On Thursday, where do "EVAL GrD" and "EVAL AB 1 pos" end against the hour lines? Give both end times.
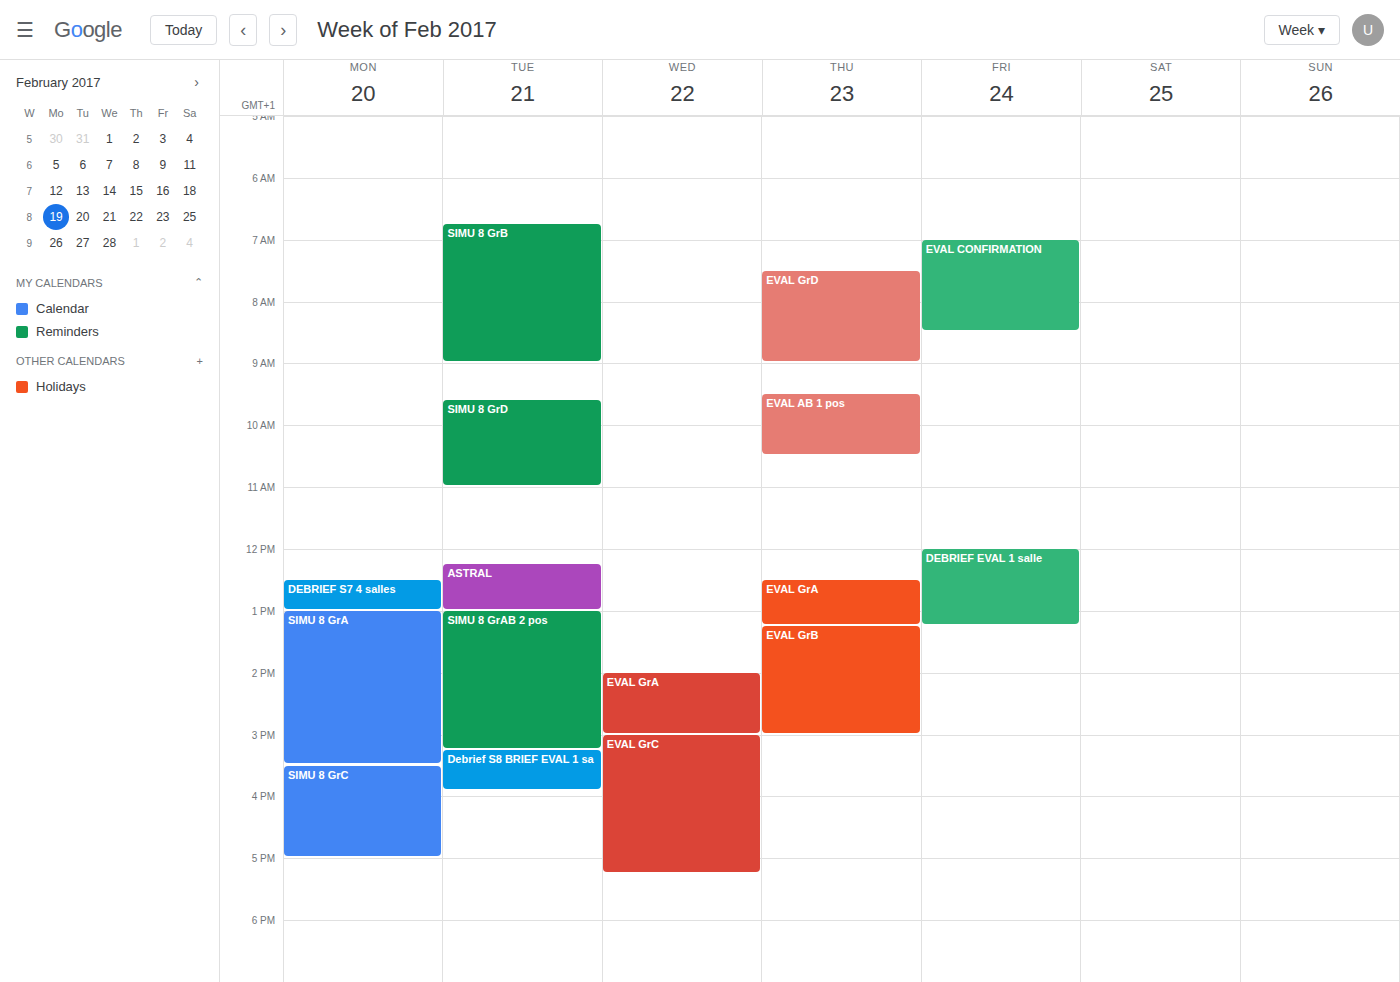
"EVAL GrD": 9:00 AM, exactly on the 9 AM line. "EVAL AB 1 pos": 10:30 AM, halfway between the 10 AM and 11 AM lines.